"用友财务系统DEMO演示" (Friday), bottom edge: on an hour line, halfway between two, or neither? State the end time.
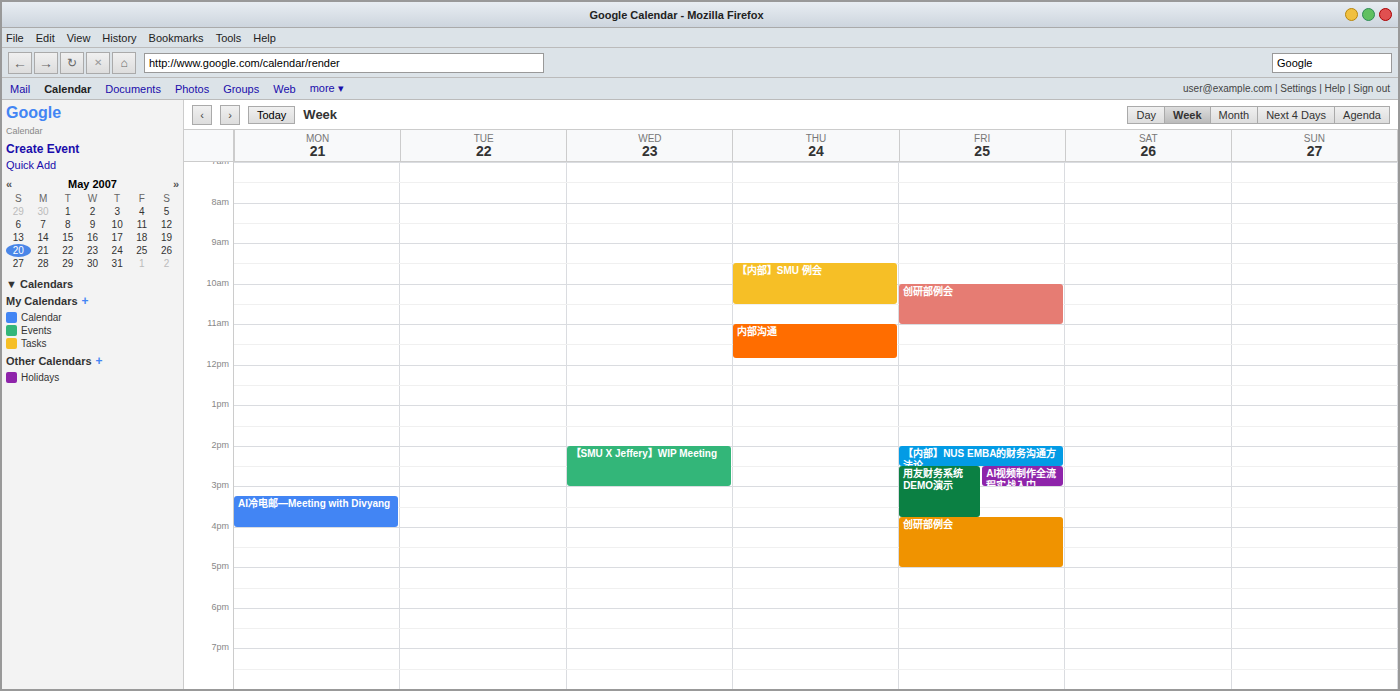
3:45 PM -- neither: three quarters of the way from the 3 PM line to the 4 PM line.